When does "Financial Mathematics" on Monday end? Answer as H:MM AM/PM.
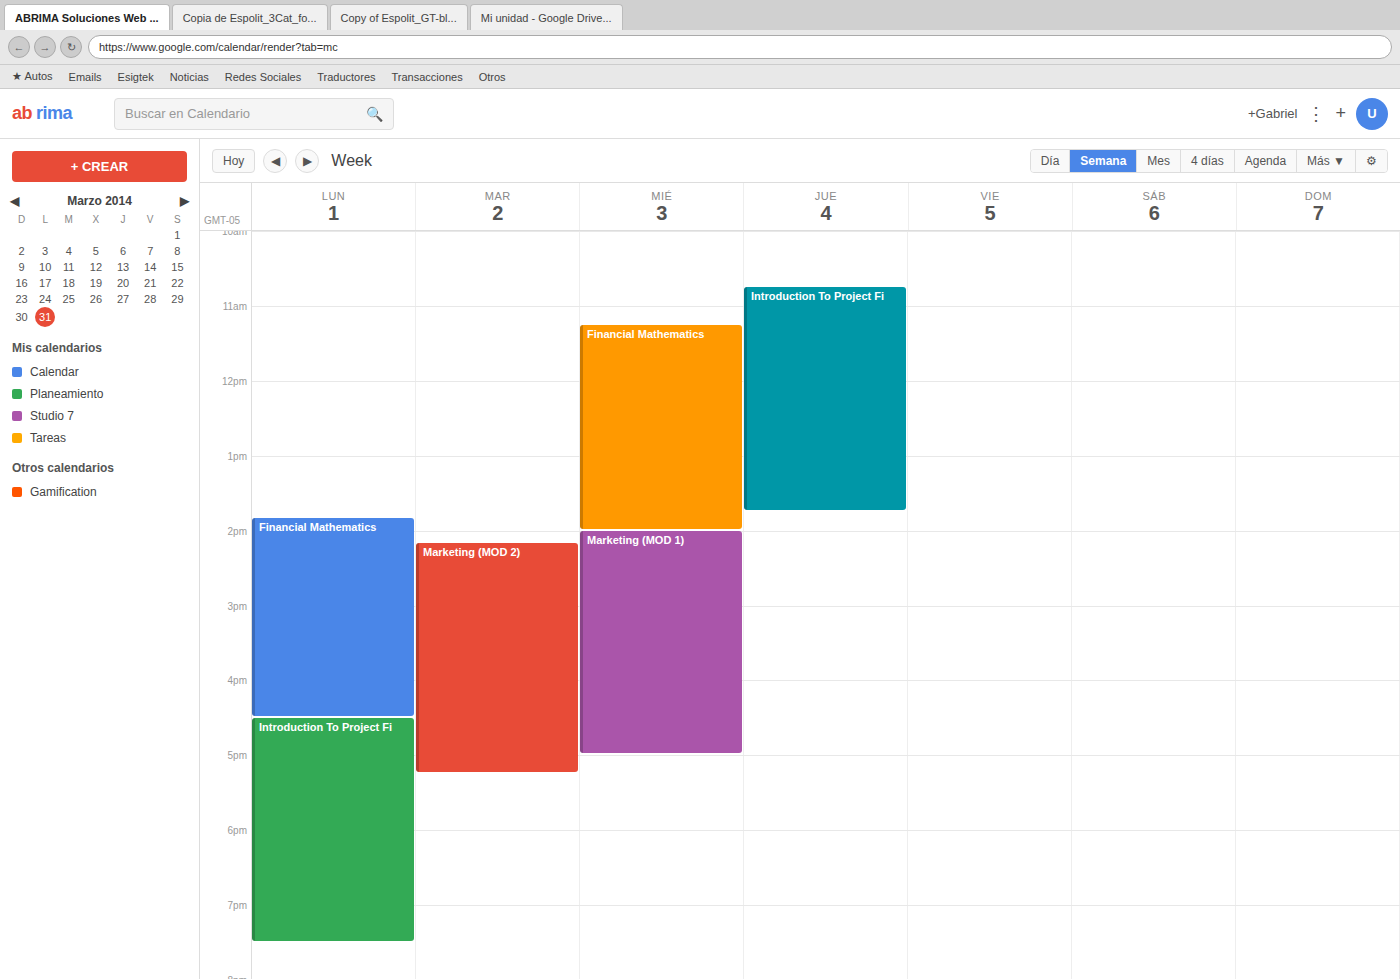
4:30 PM